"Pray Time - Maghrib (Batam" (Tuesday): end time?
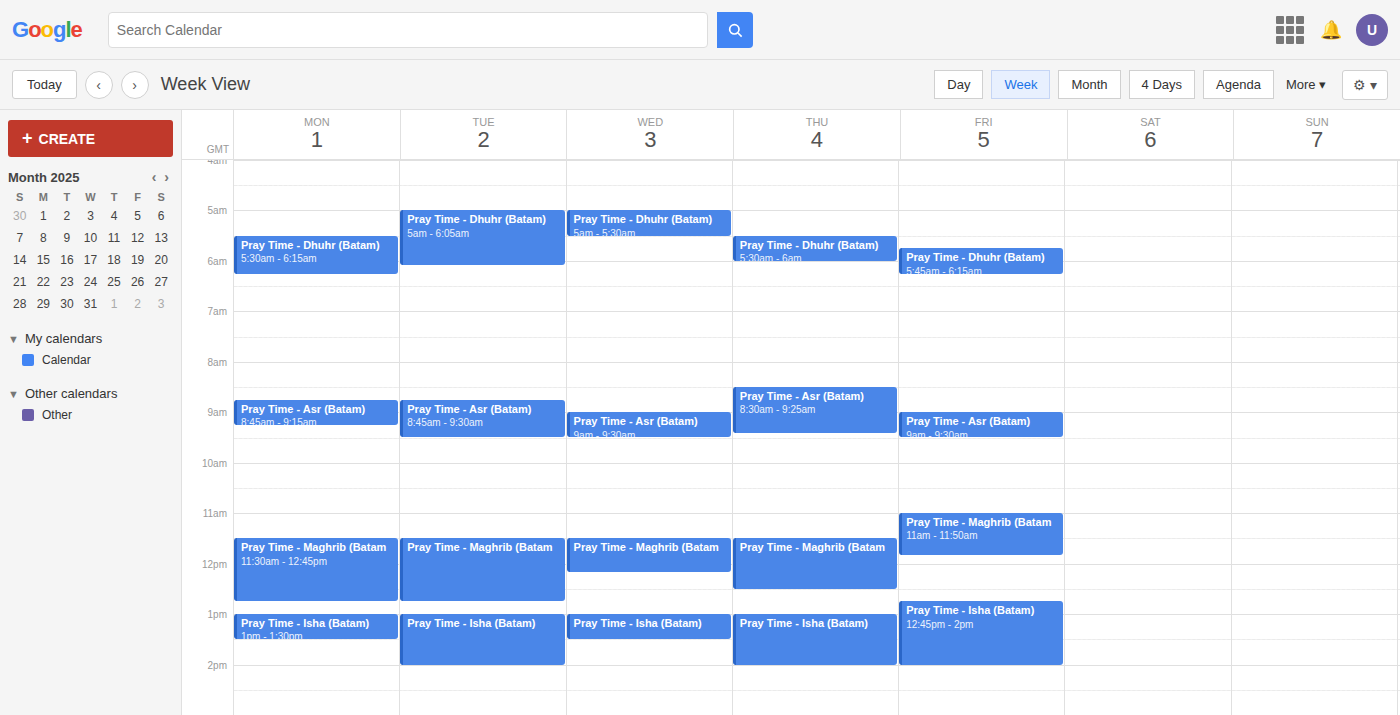
12:45 PM